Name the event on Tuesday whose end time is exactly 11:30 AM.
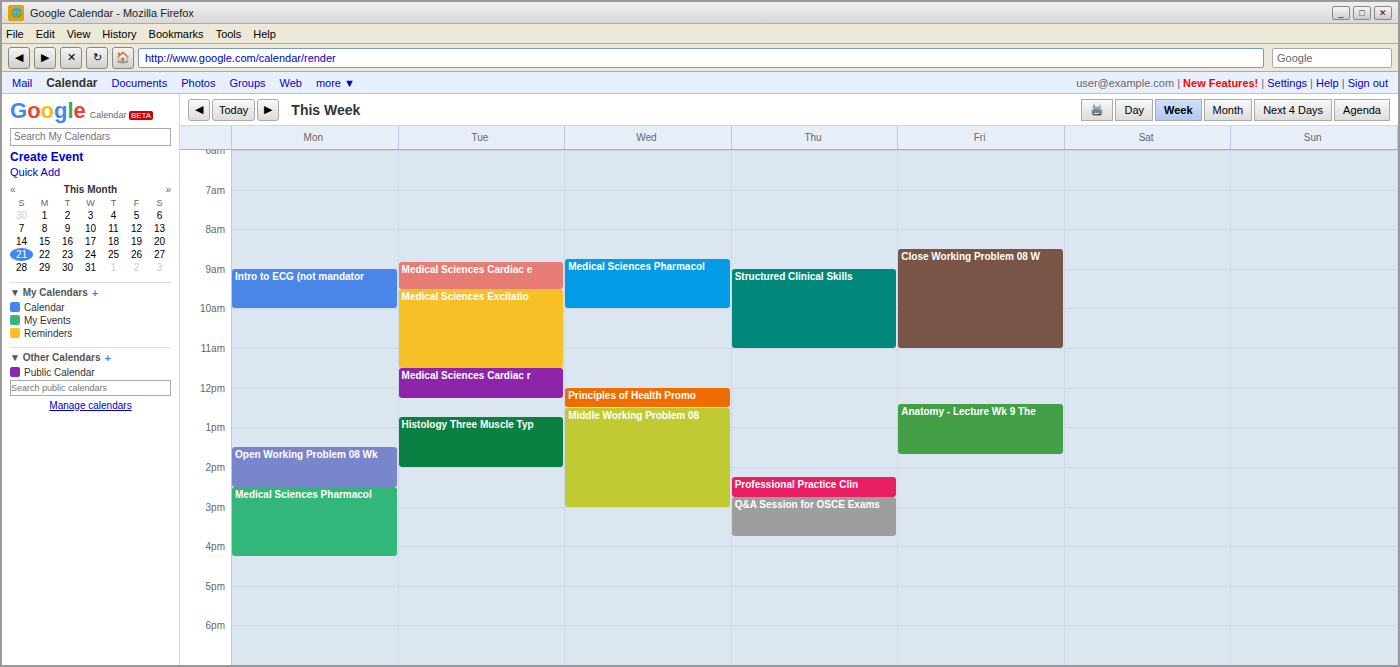
"Medical Sciences Excitatio"